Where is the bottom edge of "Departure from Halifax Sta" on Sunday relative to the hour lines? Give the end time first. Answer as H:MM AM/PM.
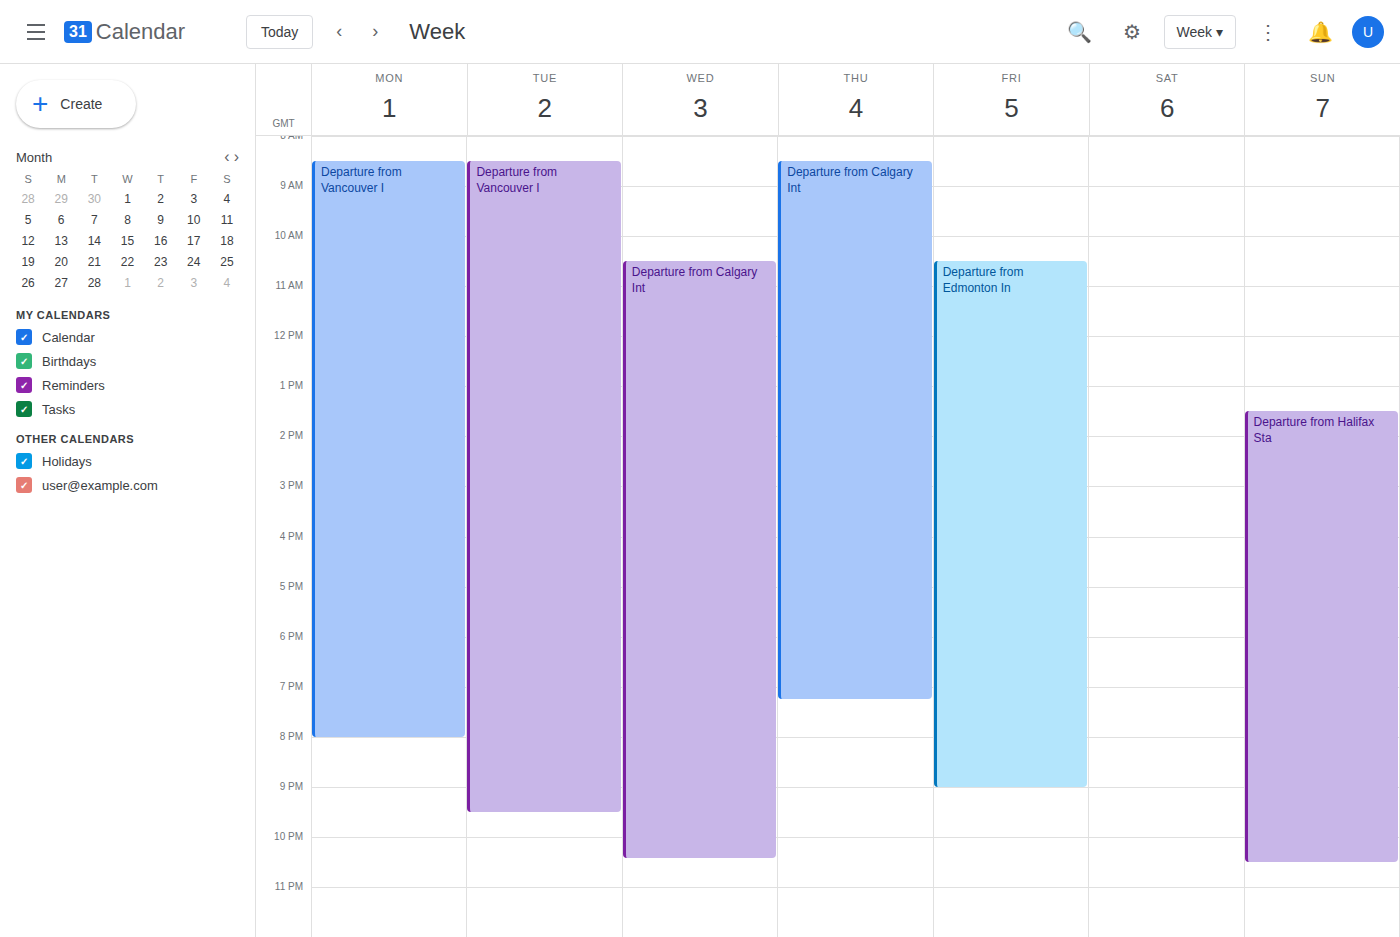
10:30 PM -- halfway between the 10 PM and 11 PM lines.